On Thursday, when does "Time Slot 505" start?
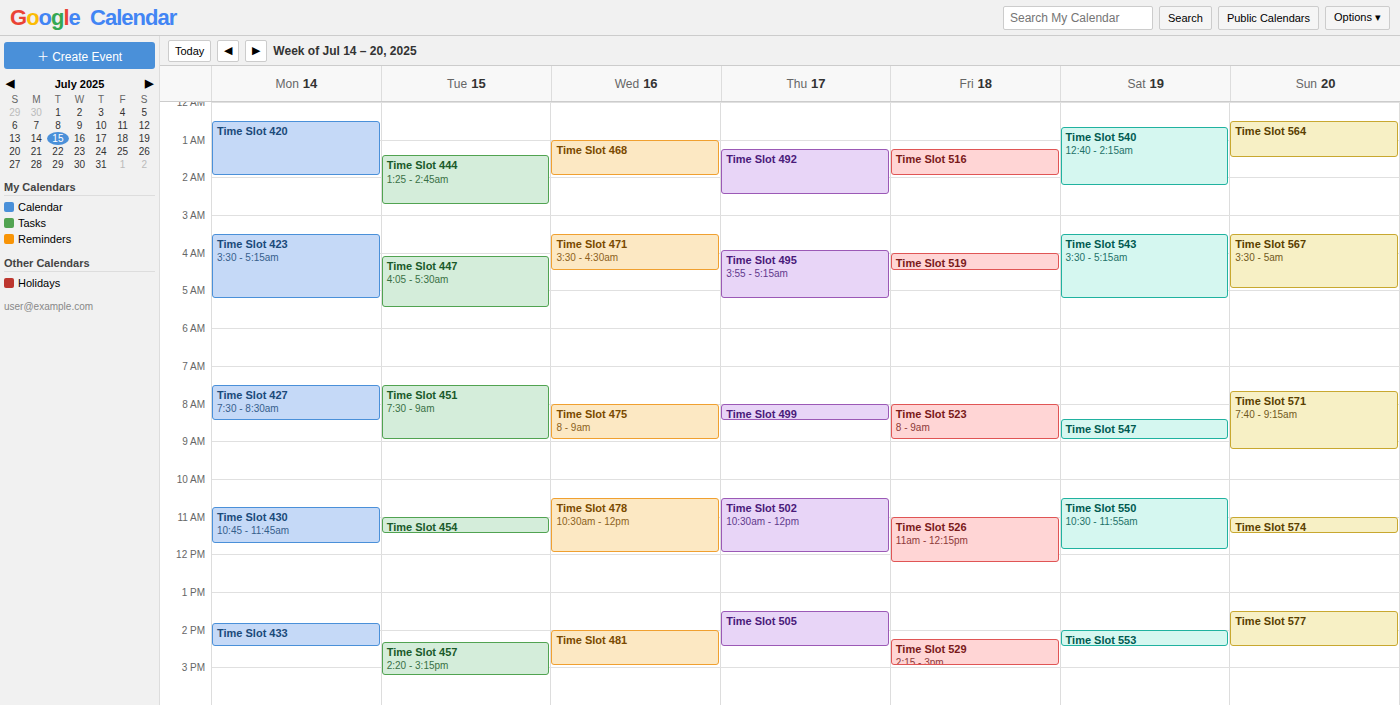
1:30 PM